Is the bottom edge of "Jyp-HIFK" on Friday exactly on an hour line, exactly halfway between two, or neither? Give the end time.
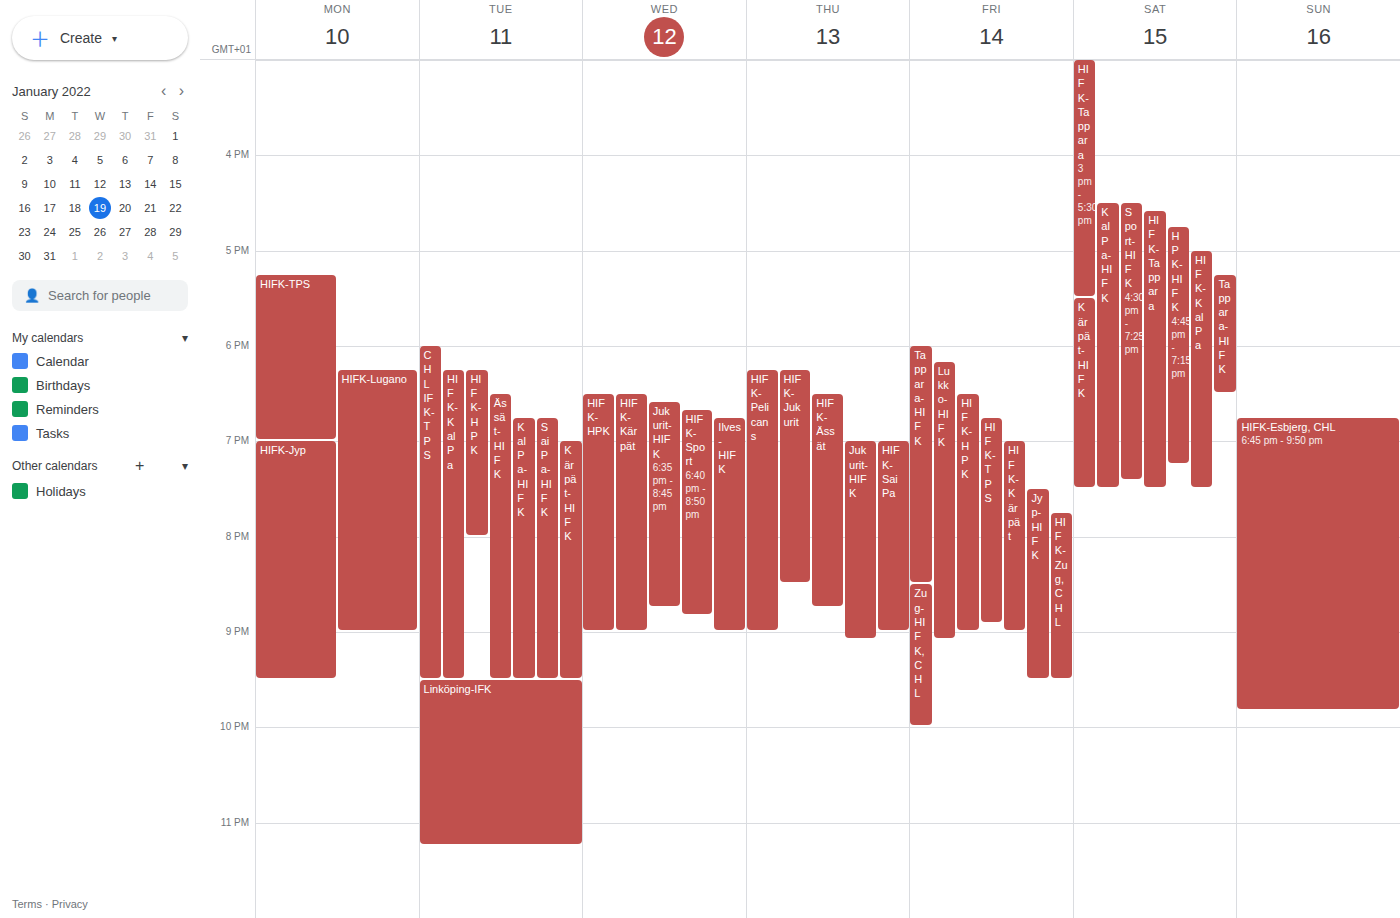
9:30 PM -- halfway between the 9 PM and 10 PM lines.